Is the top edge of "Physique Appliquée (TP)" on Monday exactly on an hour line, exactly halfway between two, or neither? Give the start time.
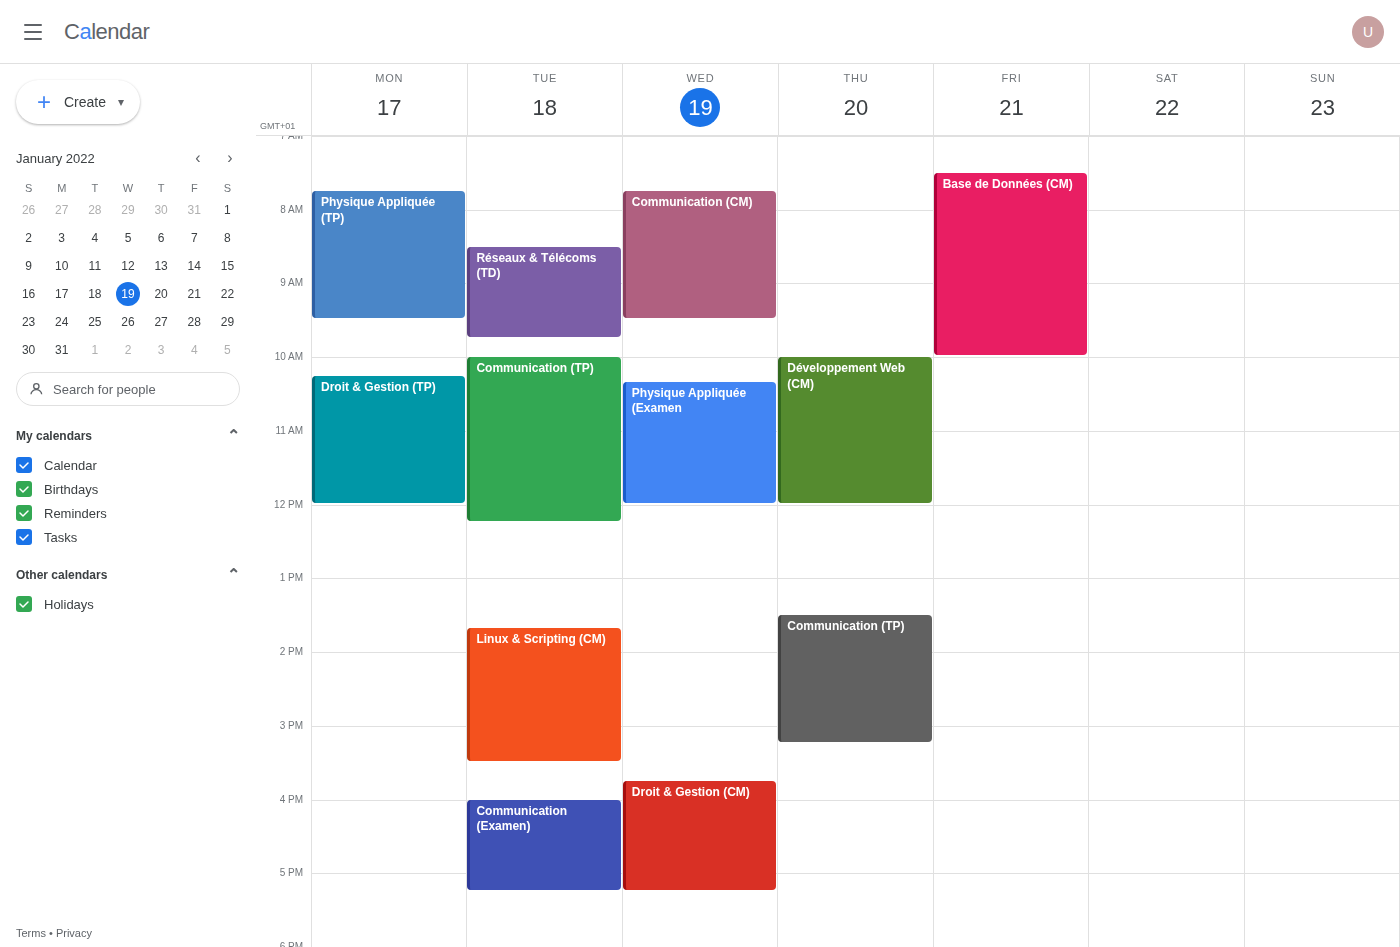
7:45 AM -- neither: three quarters of the way from the 7 AM line to the 8 AM line.